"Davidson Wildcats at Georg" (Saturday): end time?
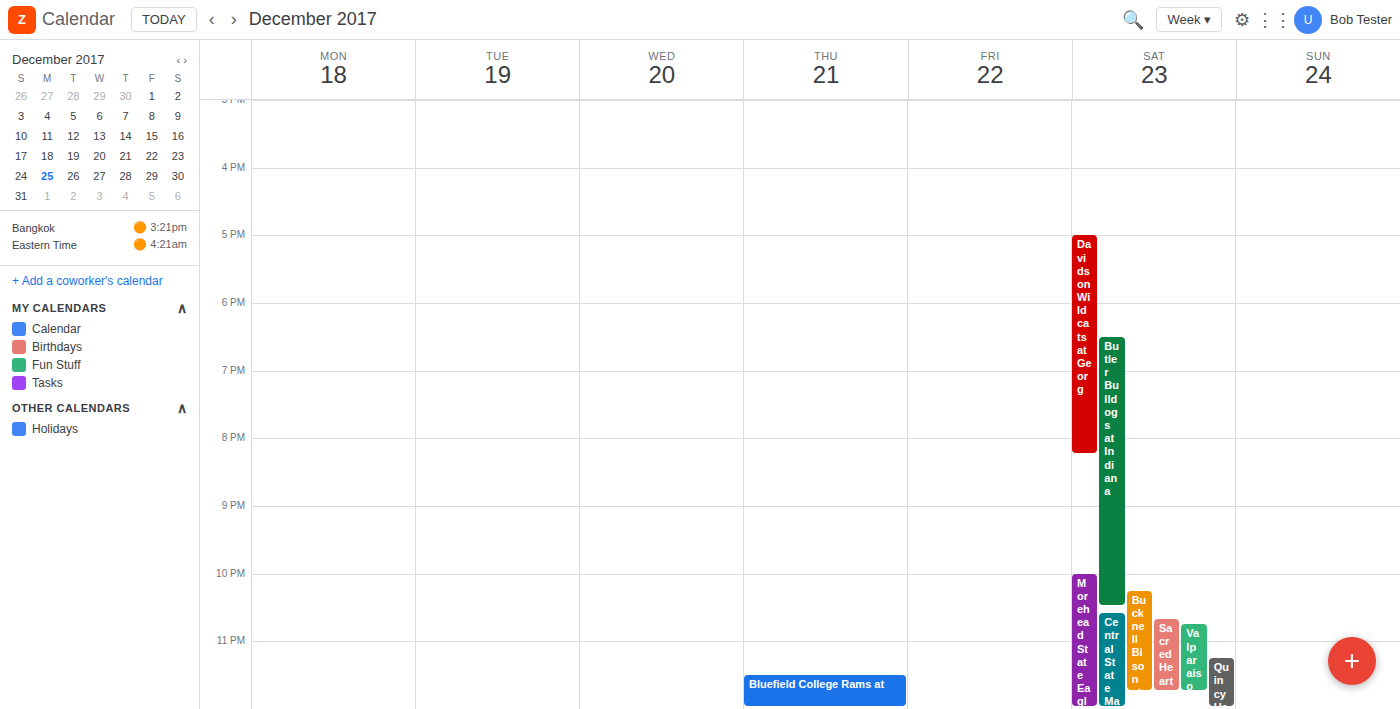
8:15 PM